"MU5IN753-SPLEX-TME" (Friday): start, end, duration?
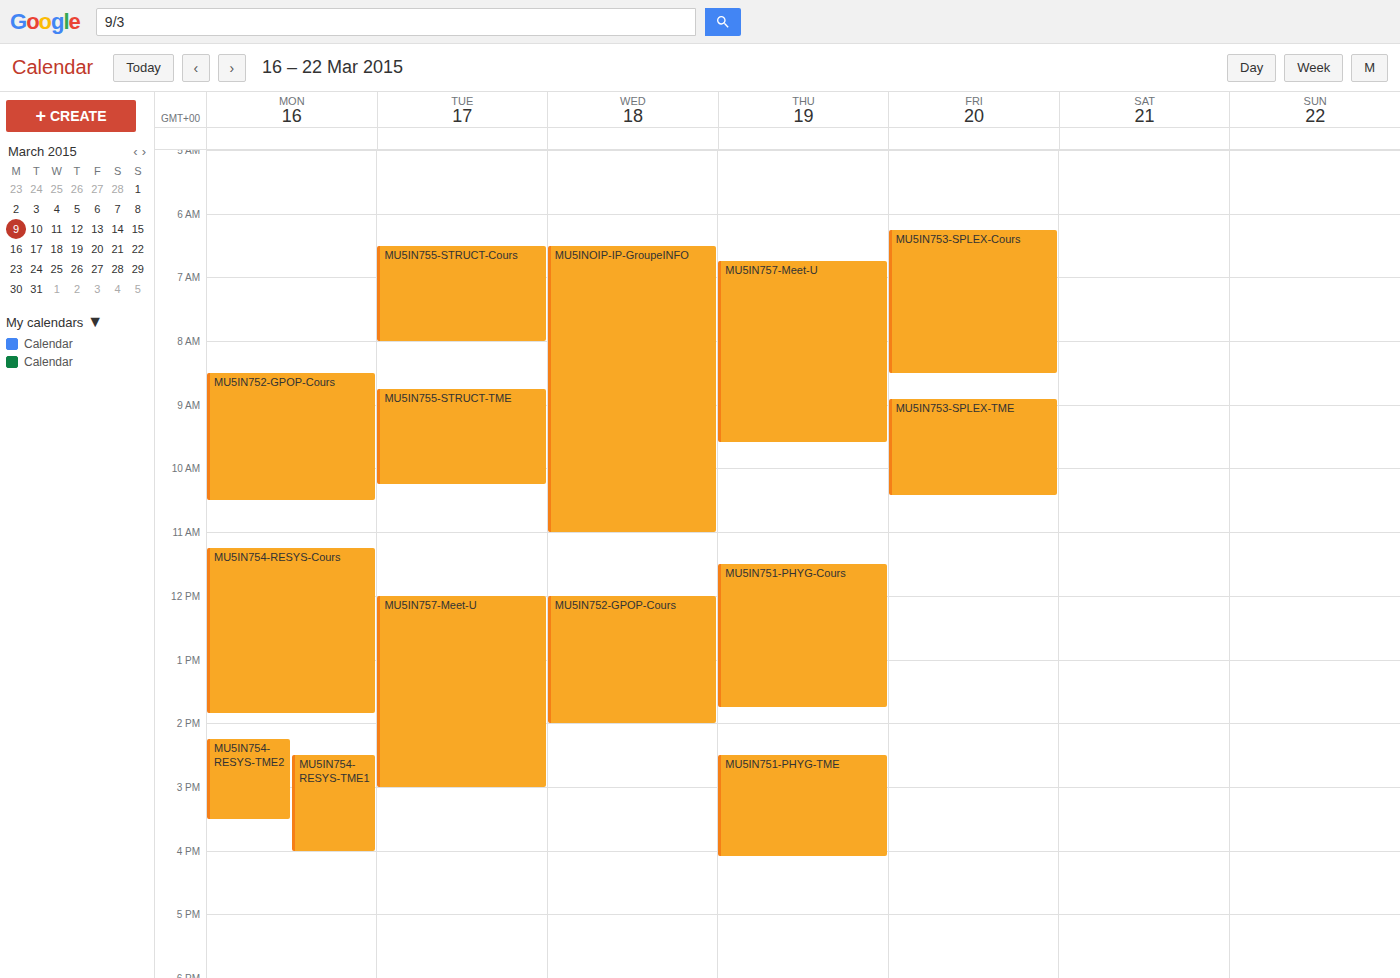
8:55 AM to 10:25 AM, 1 hour 30 minutes